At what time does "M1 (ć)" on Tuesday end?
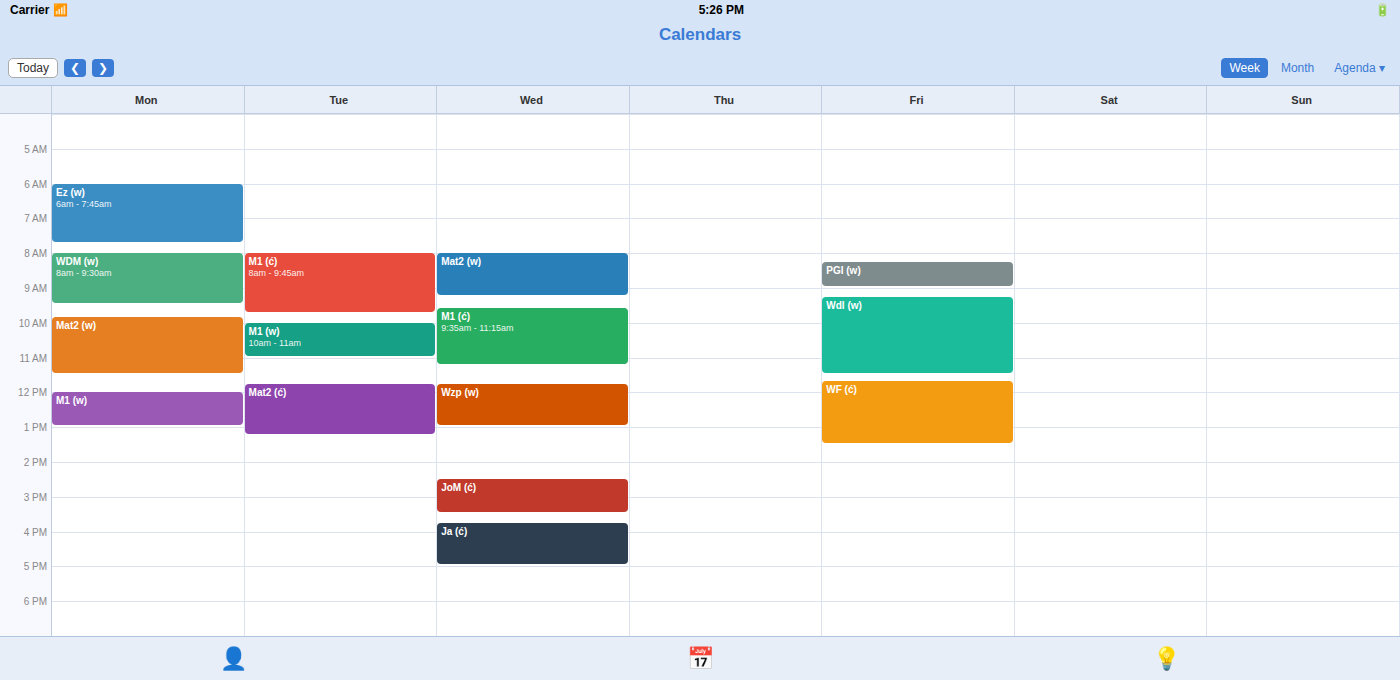
09:45